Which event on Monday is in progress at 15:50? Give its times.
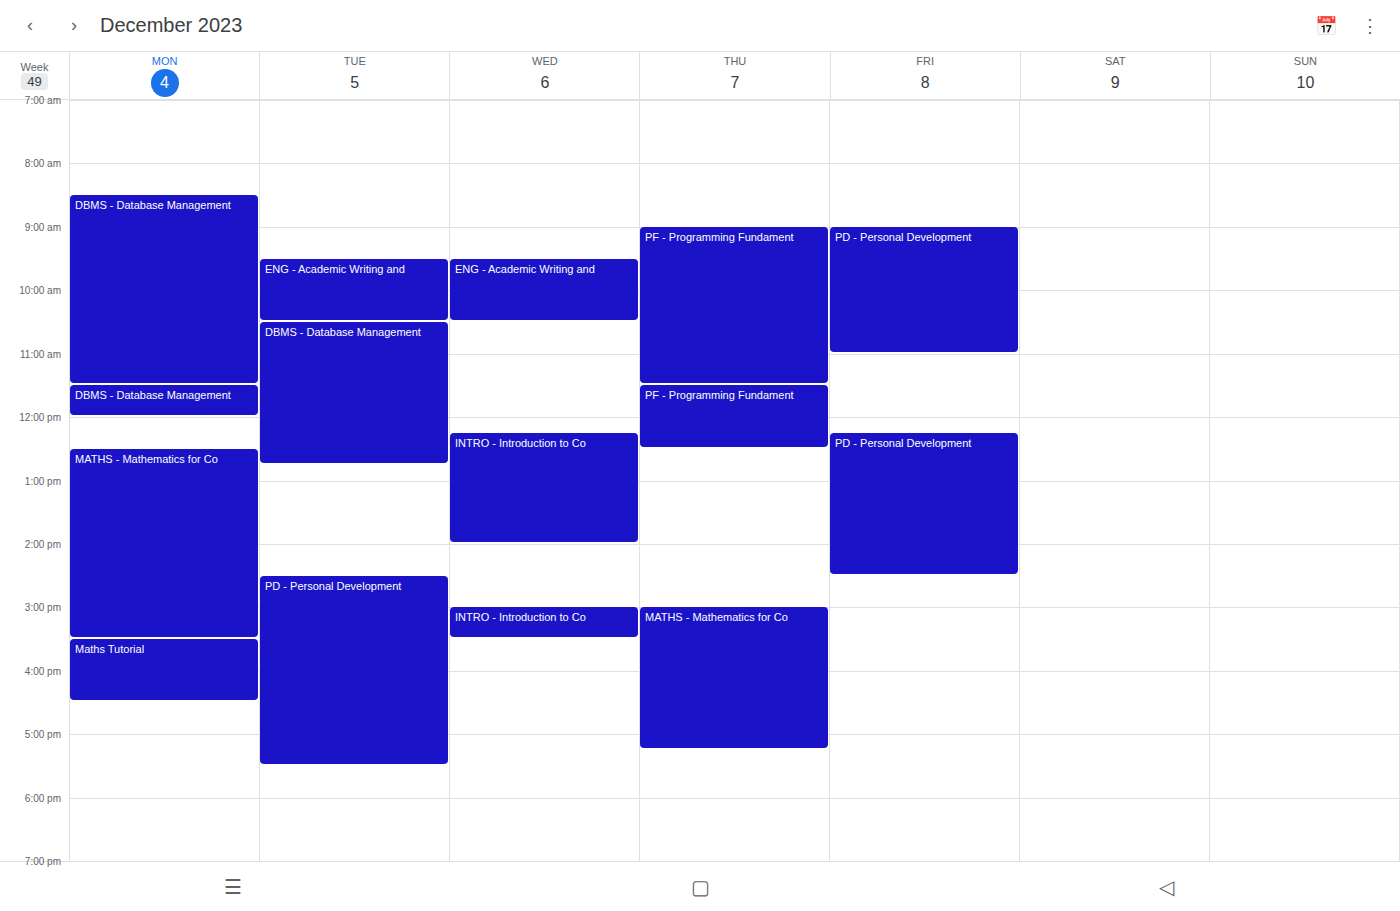
"Maths Tutorial", 15:30 to 16:30